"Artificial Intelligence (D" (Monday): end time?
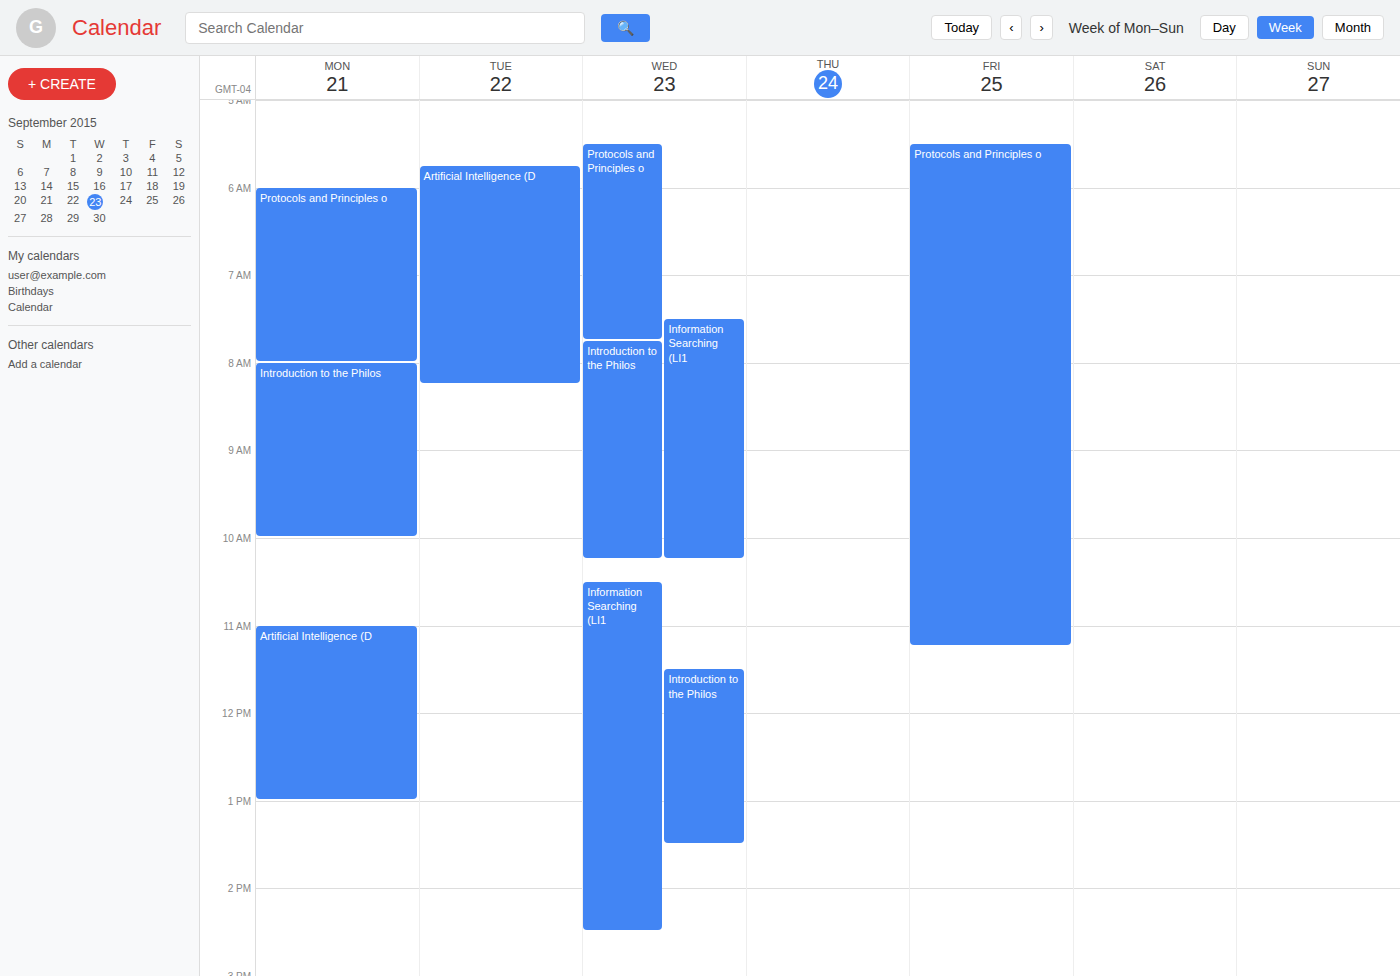
1:00 PM